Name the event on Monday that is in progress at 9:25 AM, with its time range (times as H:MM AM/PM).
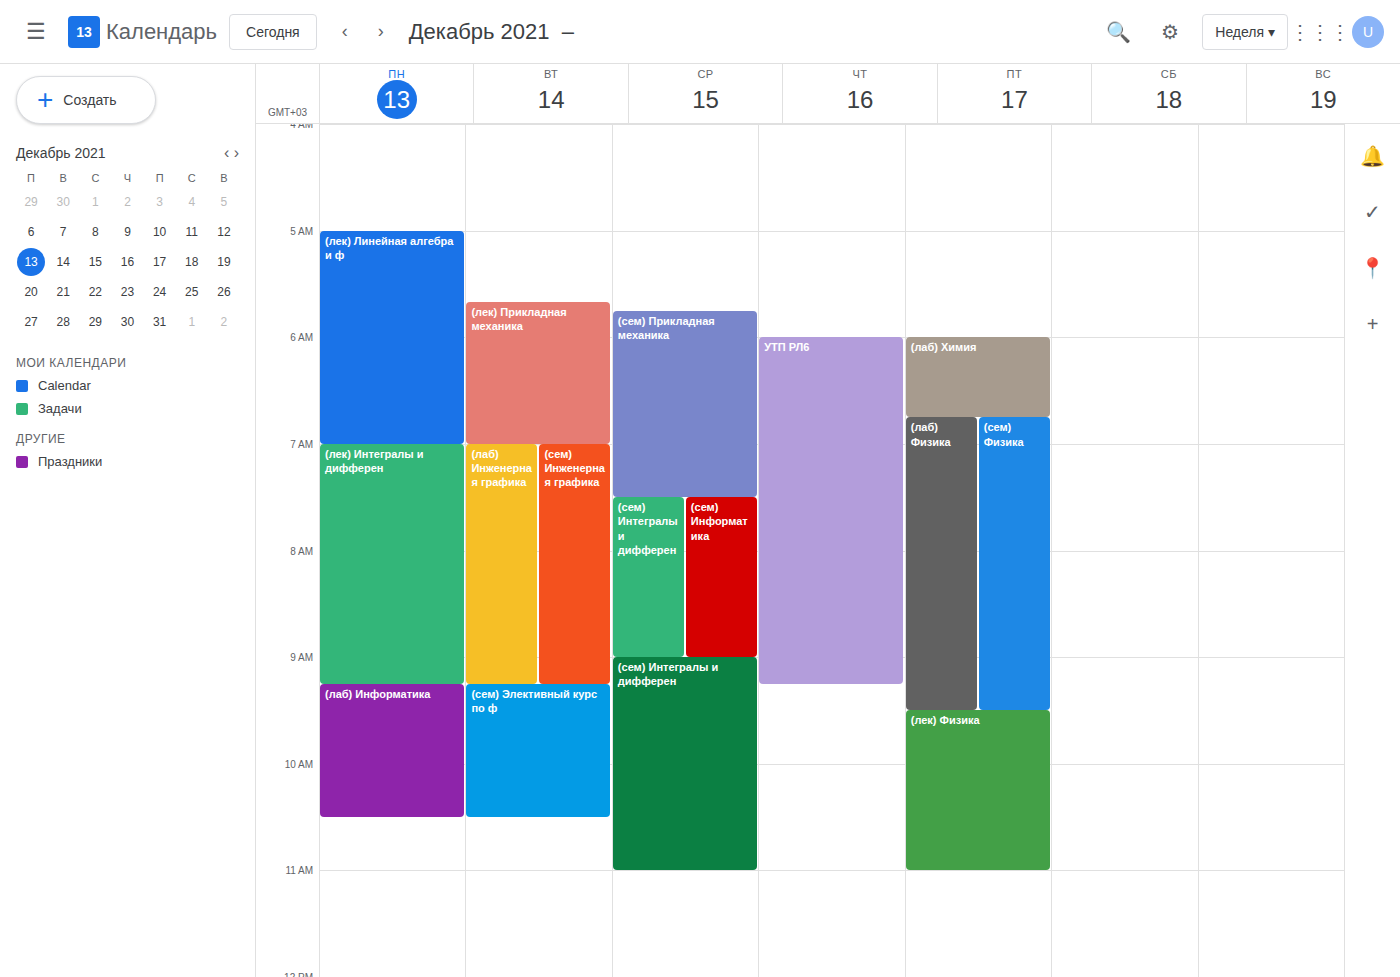
"(лаб) Информатика", 9:15 AM to 10:30 AM